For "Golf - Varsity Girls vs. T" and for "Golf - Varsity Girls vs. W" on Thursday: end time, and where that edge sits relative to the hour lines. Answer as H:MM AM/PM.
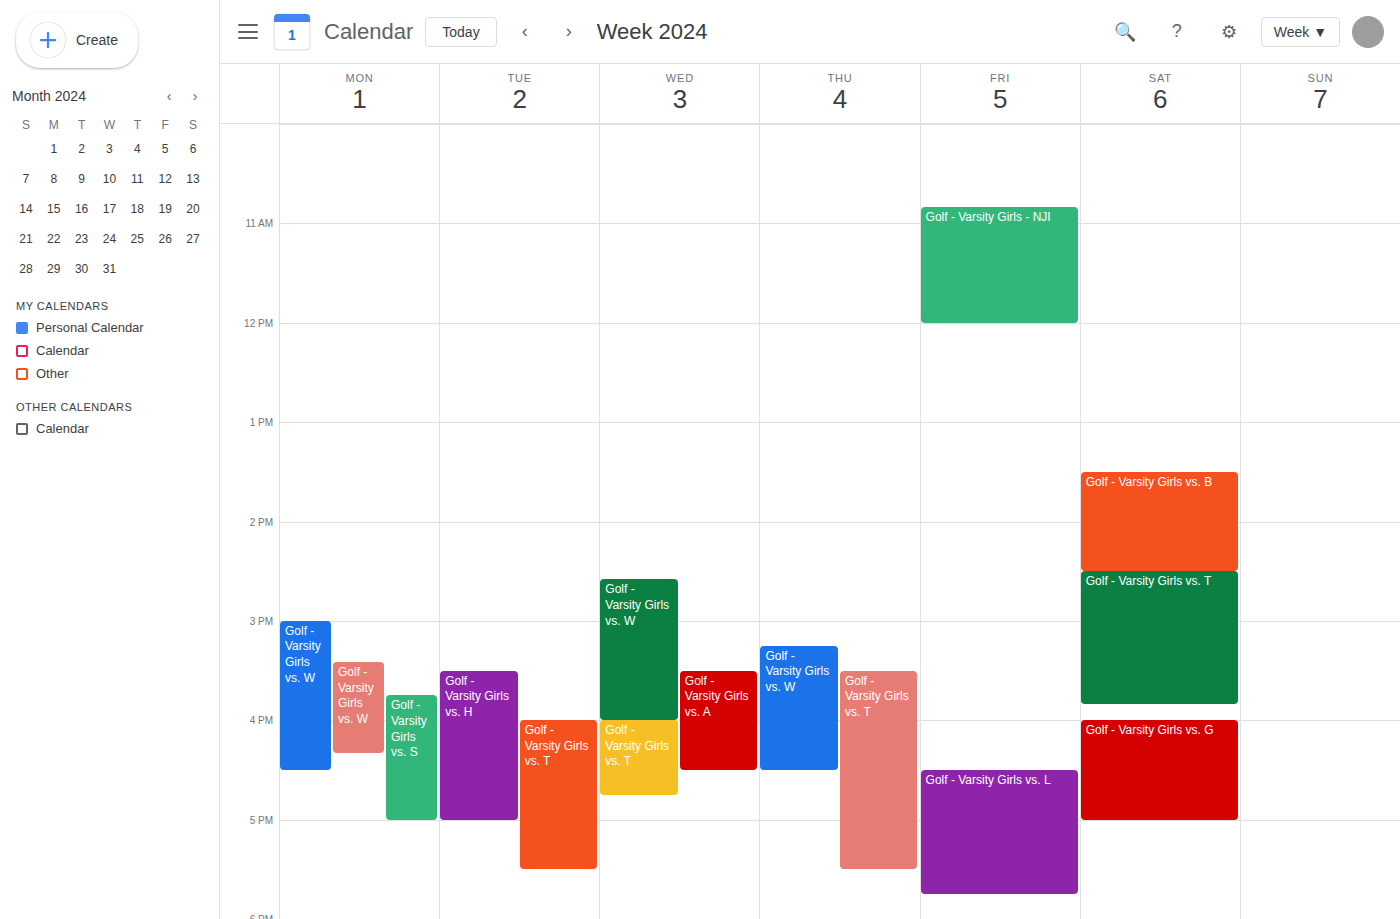
"Golf - Varsity Girls vs. T": 5:30 PM, halfway between the 5 PM and 6 PM lines. "Golf - Varsity Girls vs. W": 4:30 PM, halfway between the 4 PM and 5 PM lines.